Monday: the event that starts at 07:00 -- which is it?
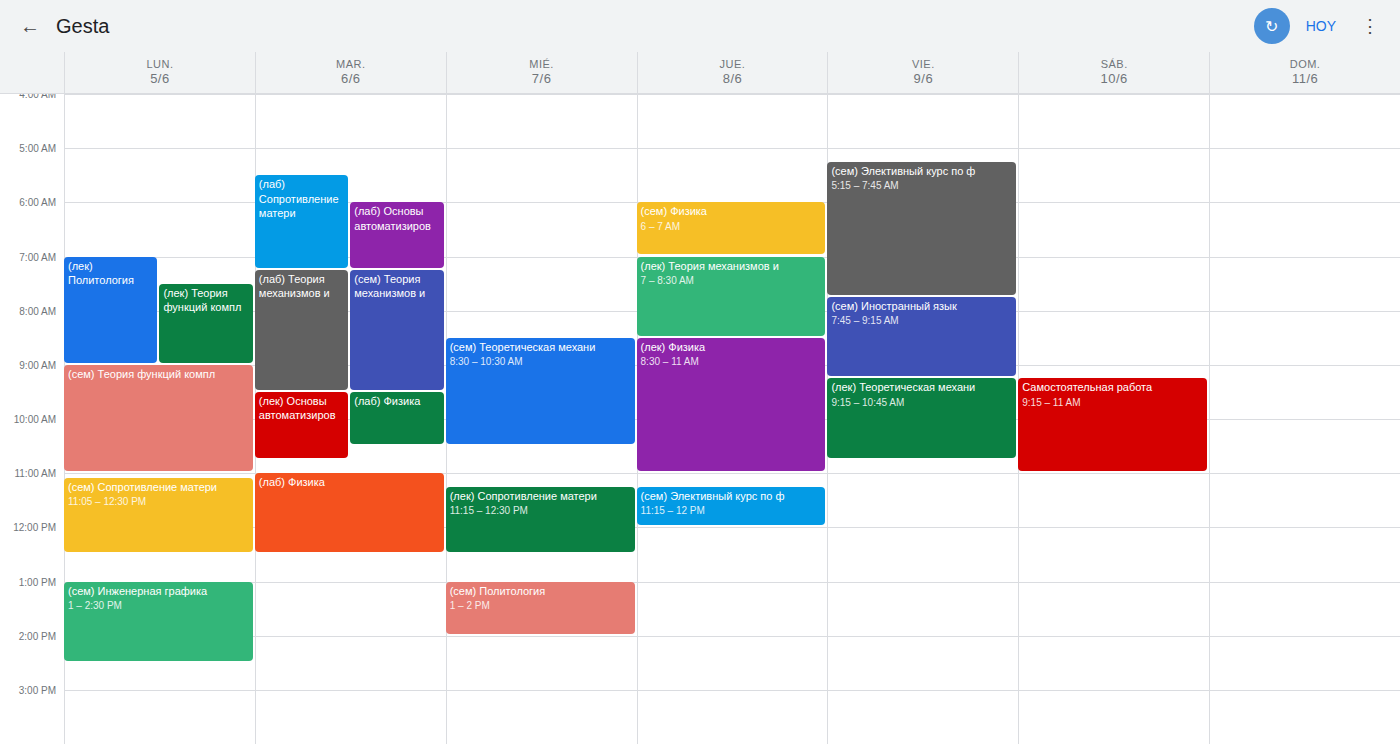
"(лек) Политология"